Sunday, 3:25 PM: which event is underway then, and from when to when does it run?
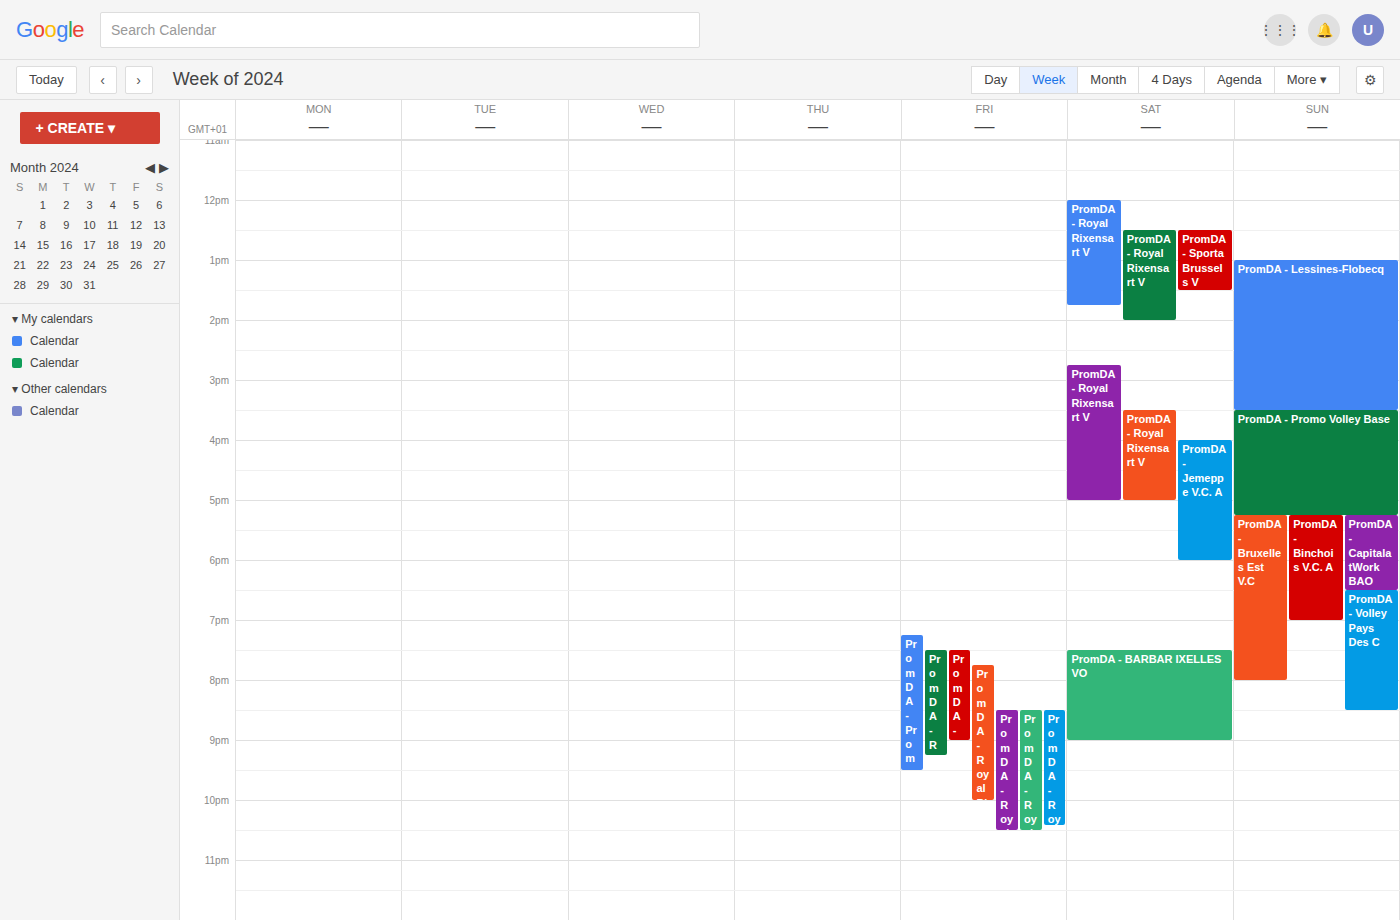
"PromDA - Lessines-Flobecq", 1:00 PM to 3:30 PM